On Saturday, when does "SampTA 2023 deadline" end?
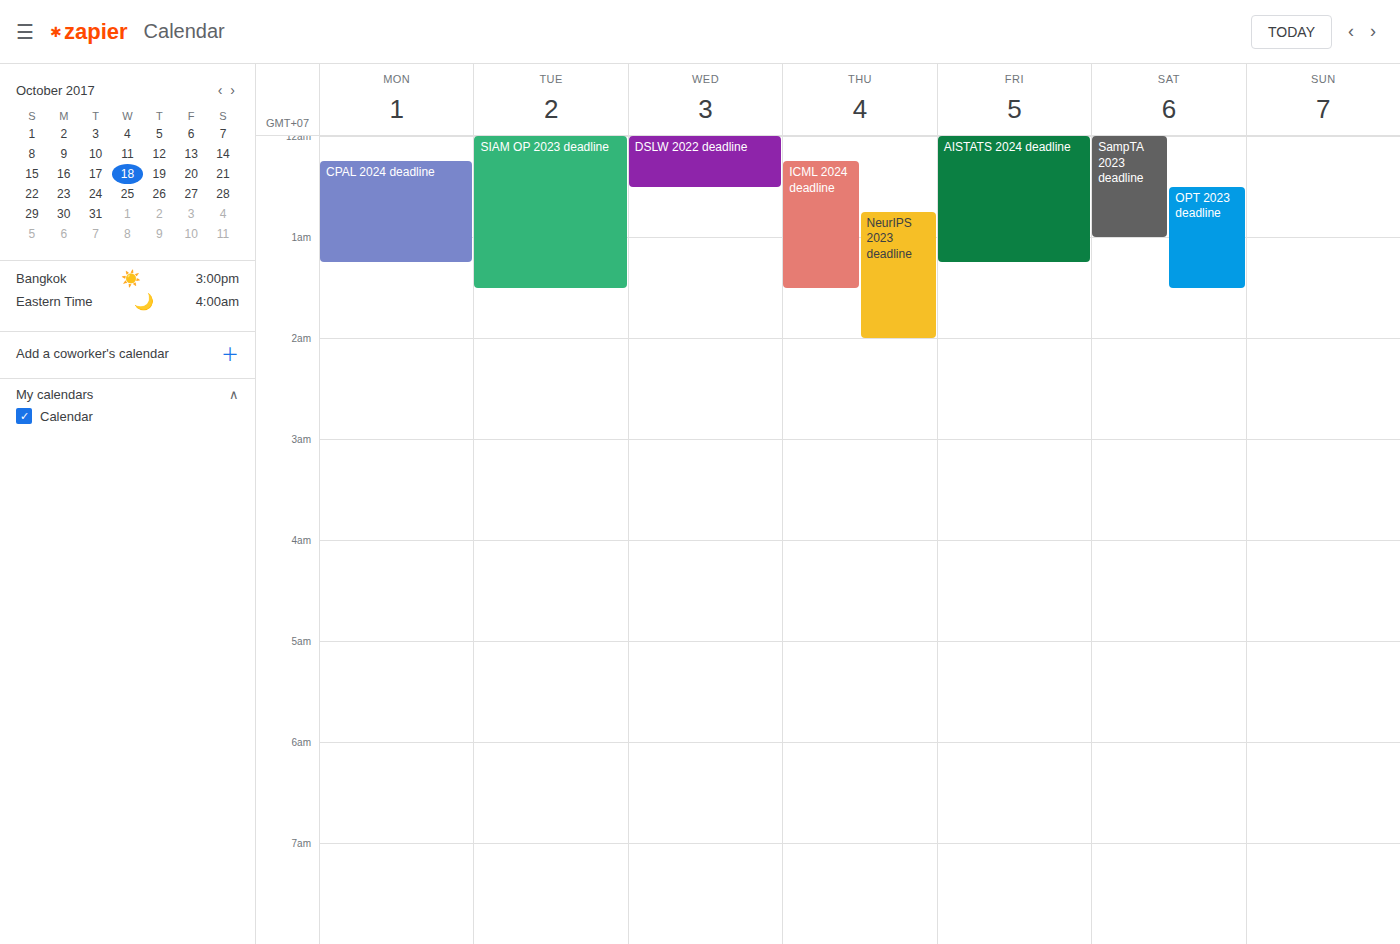
1:00 AM